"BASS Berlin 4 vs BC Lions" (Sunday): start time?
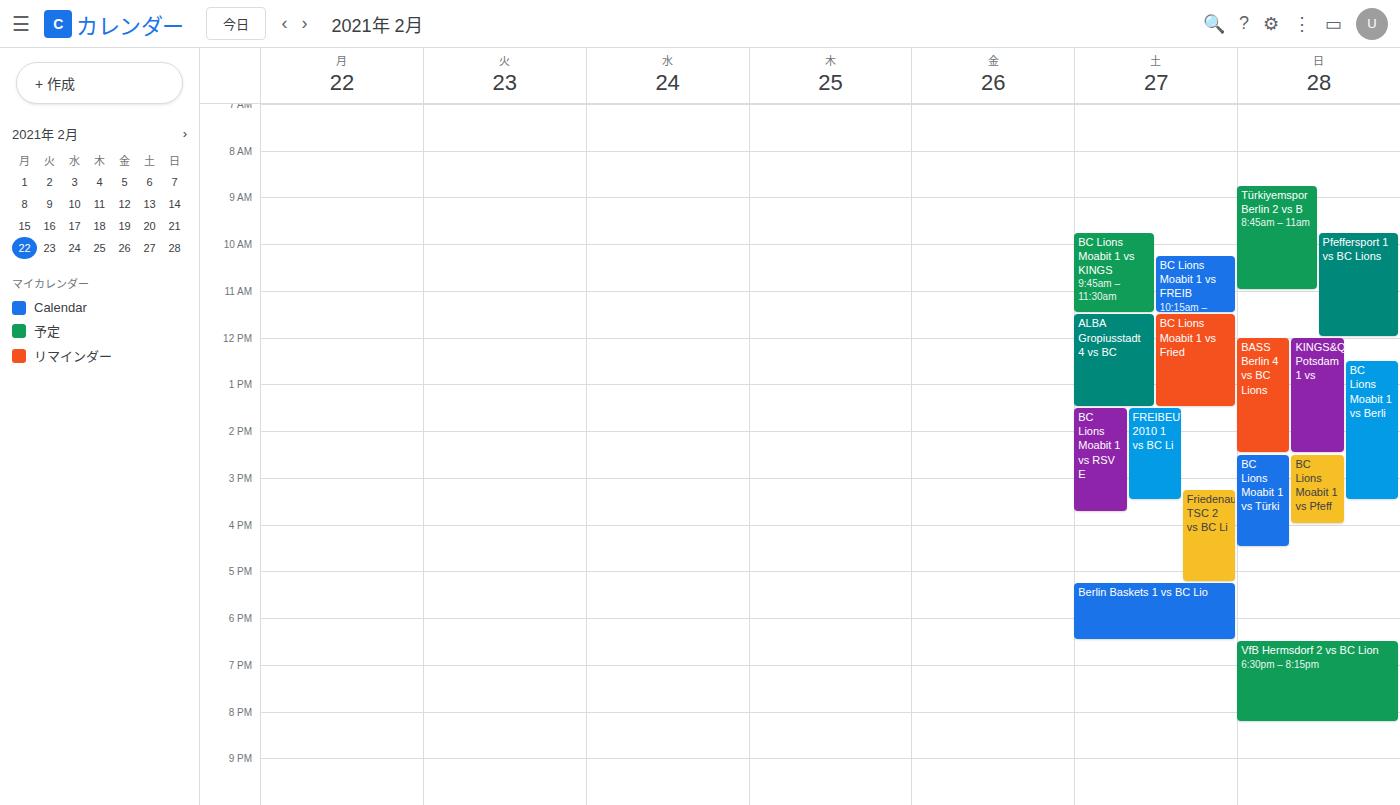
12:00 PM